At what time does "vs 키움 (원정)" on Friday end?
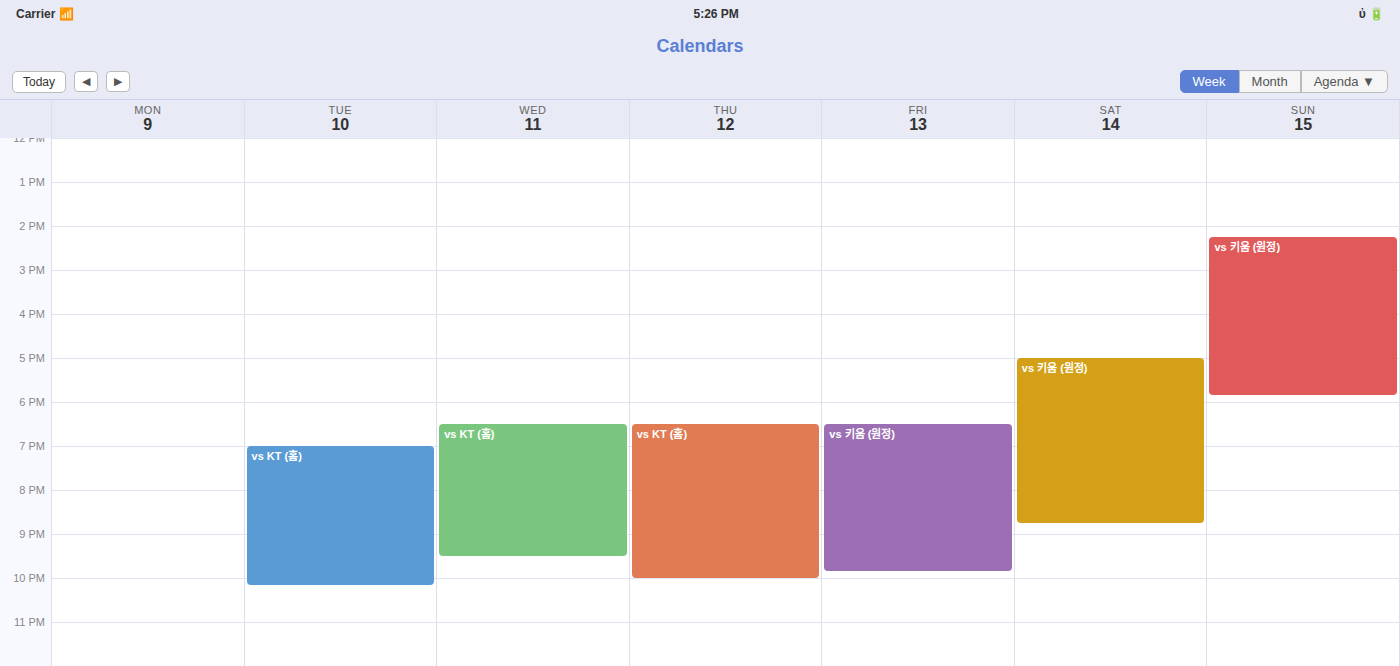
9:50 PM